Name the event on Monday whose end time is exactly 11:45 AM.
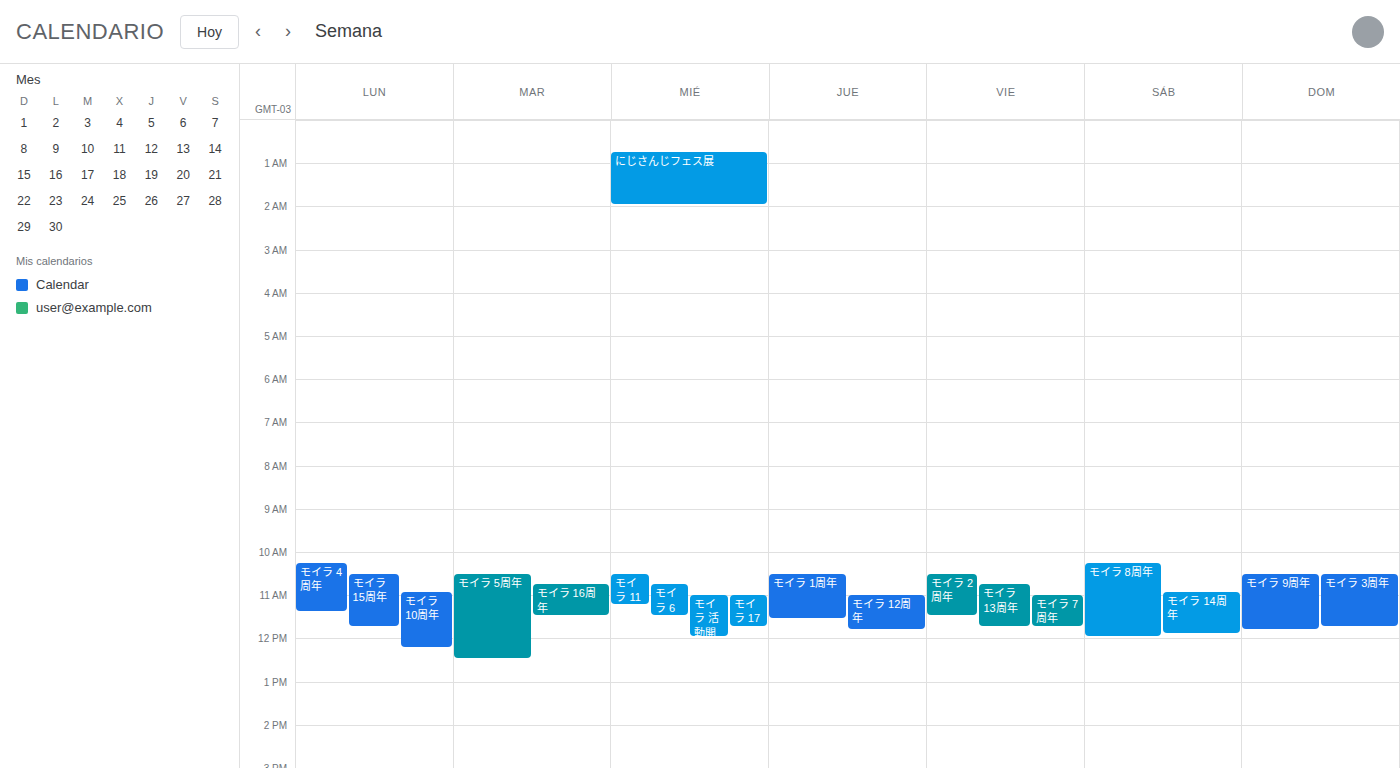
"モイラ 15周年"